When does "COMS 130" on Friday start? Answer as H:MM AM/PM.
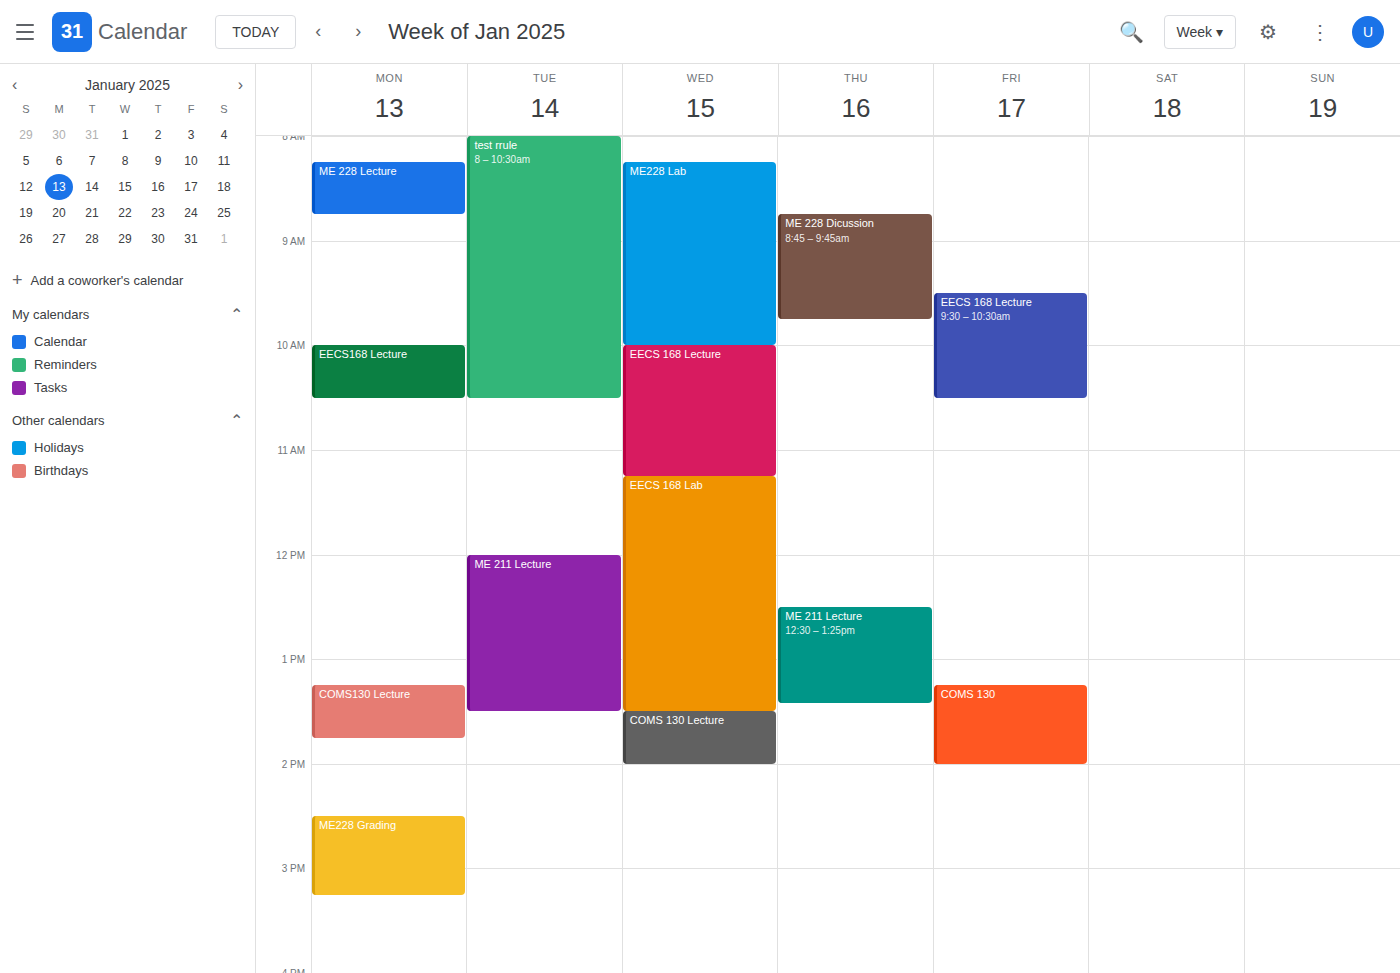
1:15 PM